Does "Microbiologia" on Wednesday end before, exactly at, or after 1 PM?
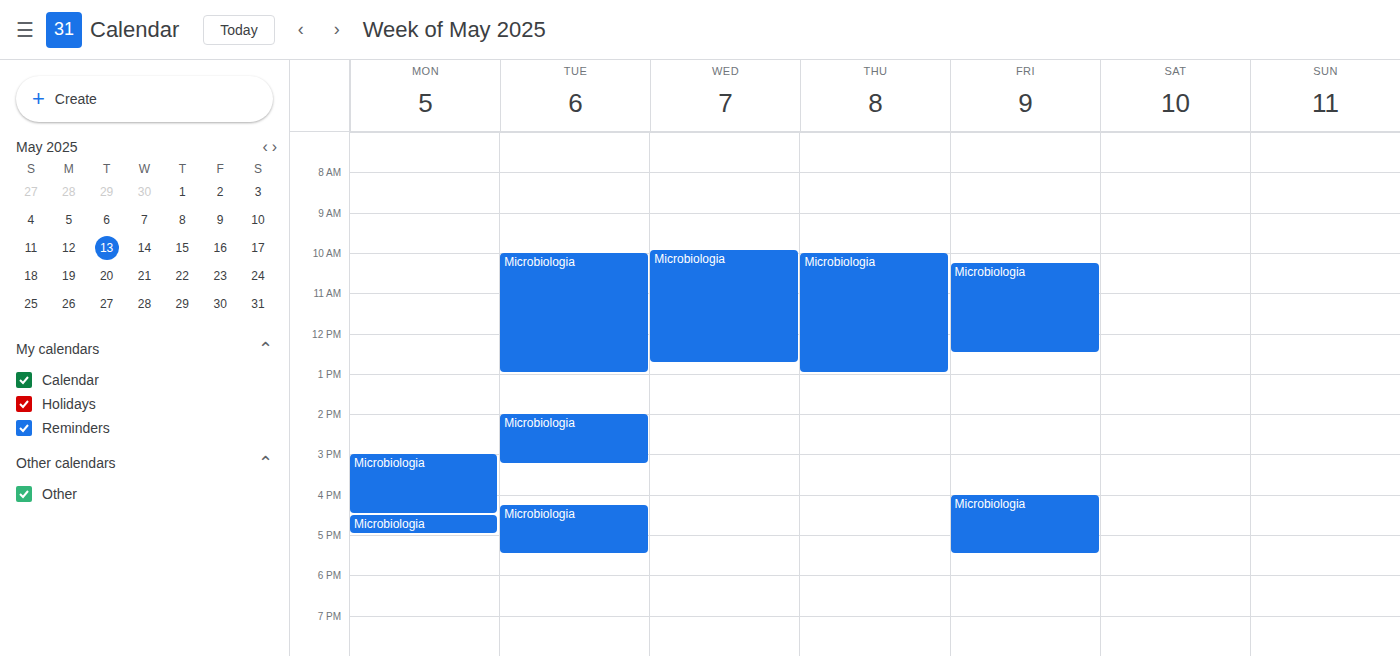
12:45 PM -- before 1 PM, 15 minutes above the 1 PM line.